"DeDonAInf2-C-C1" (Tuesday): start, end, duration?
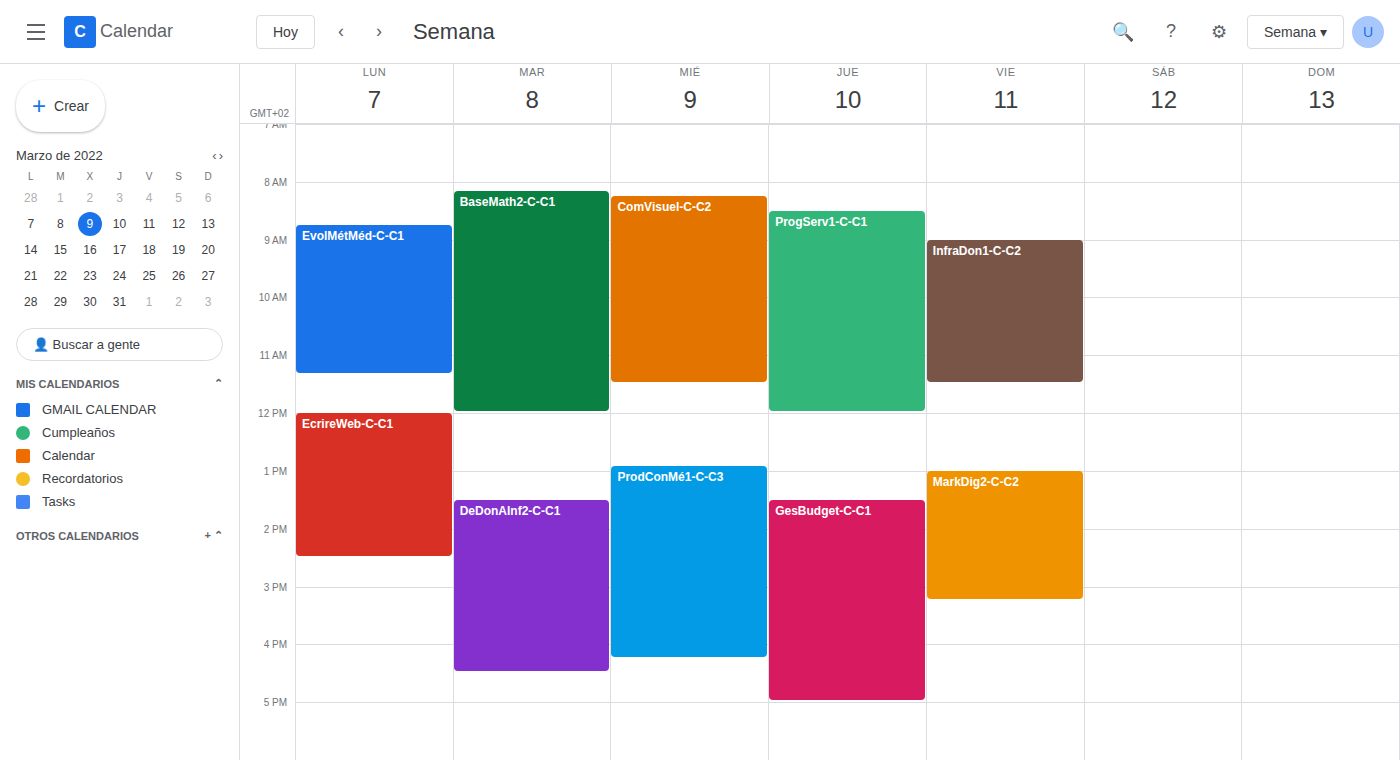
1:30 PM to 4:30 PM, 3 hours